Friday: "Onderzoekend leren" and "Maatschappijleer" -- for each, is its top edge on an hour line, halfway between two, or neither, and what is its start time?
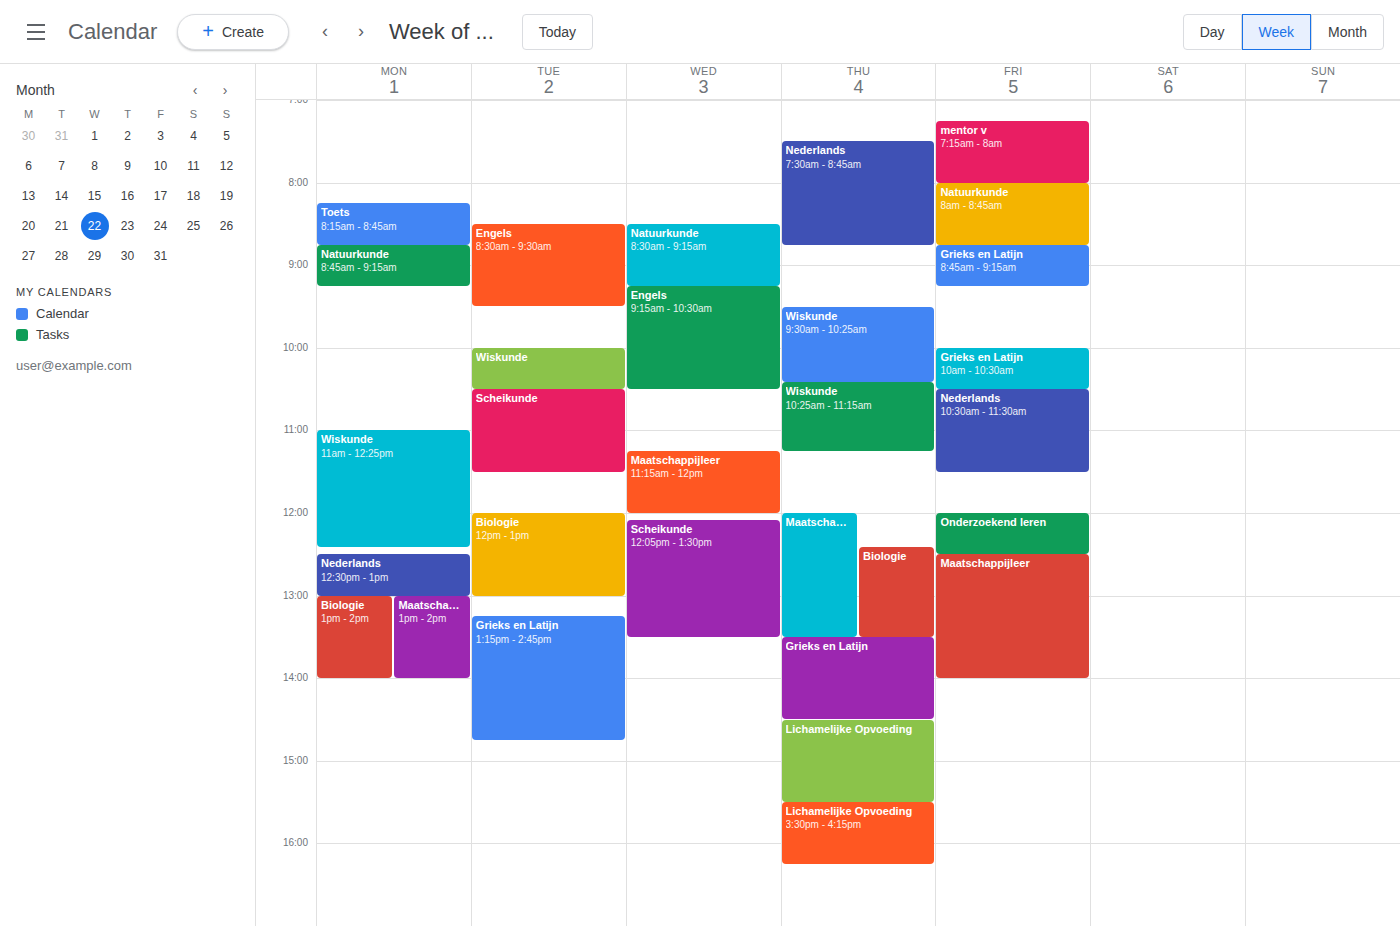
"Onderzoekend leren": 12:00 PM, exactly on the 12 PM line. "Maatschappijleer": 12:30 PM, halfway between the 12 PM and 1 PM lines.